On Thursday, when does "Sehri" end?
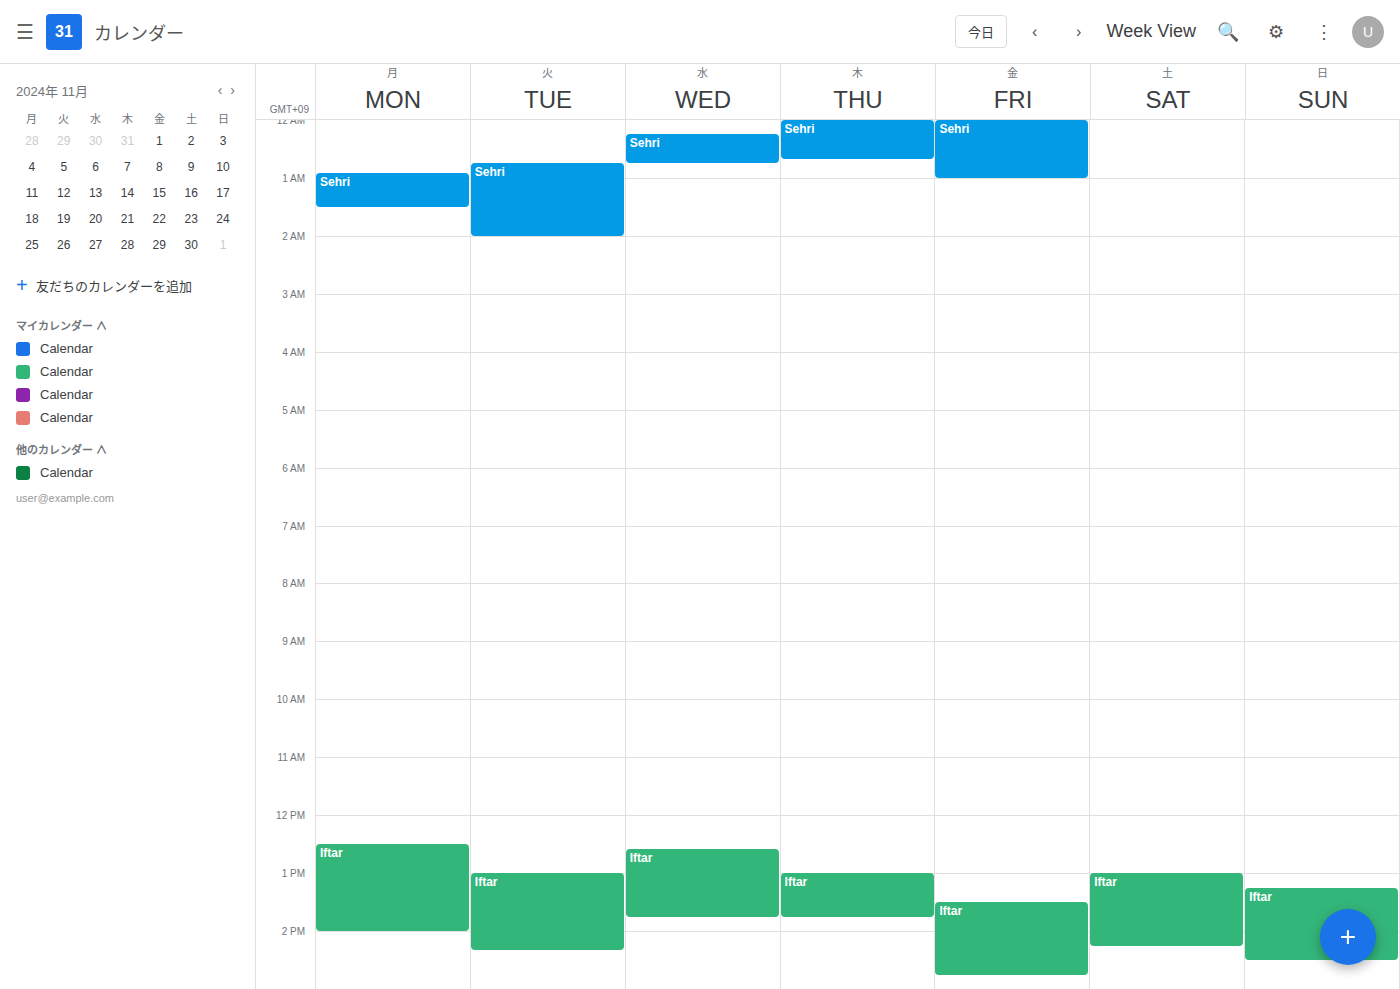
12:40 AM